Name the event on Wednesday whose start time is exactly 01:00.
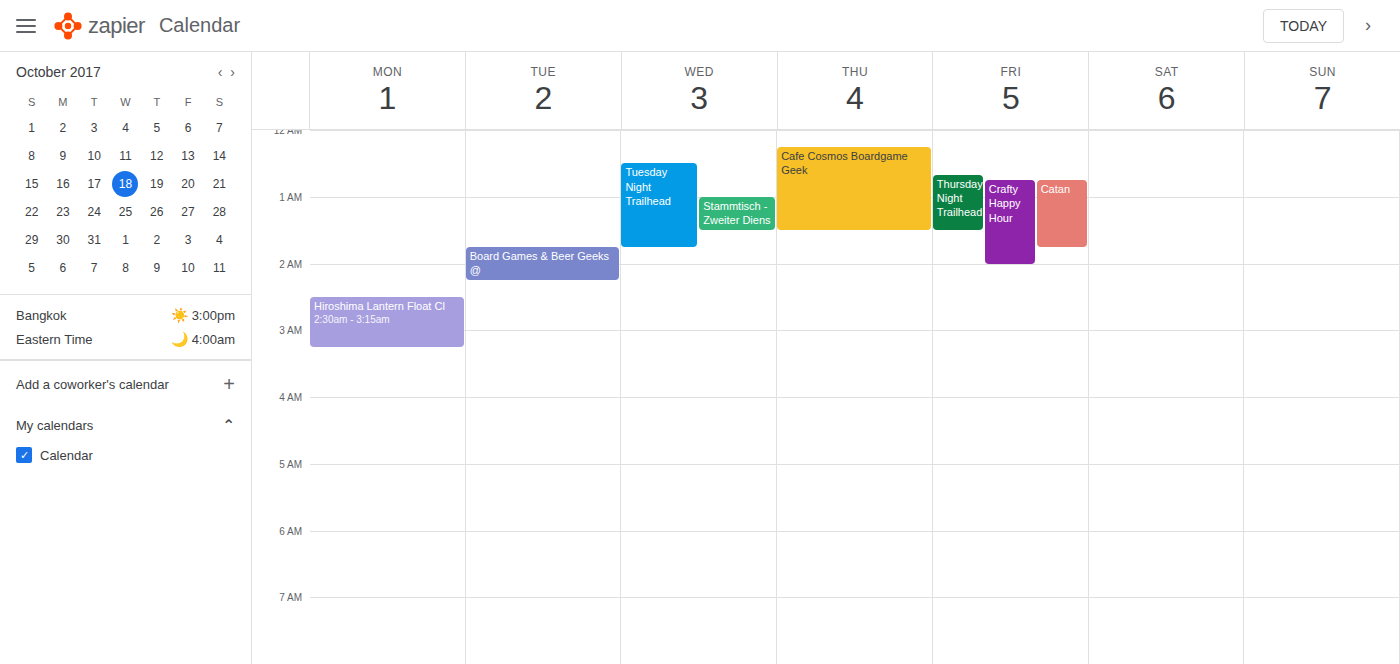
"Stammtisch - Zweiter Diens"